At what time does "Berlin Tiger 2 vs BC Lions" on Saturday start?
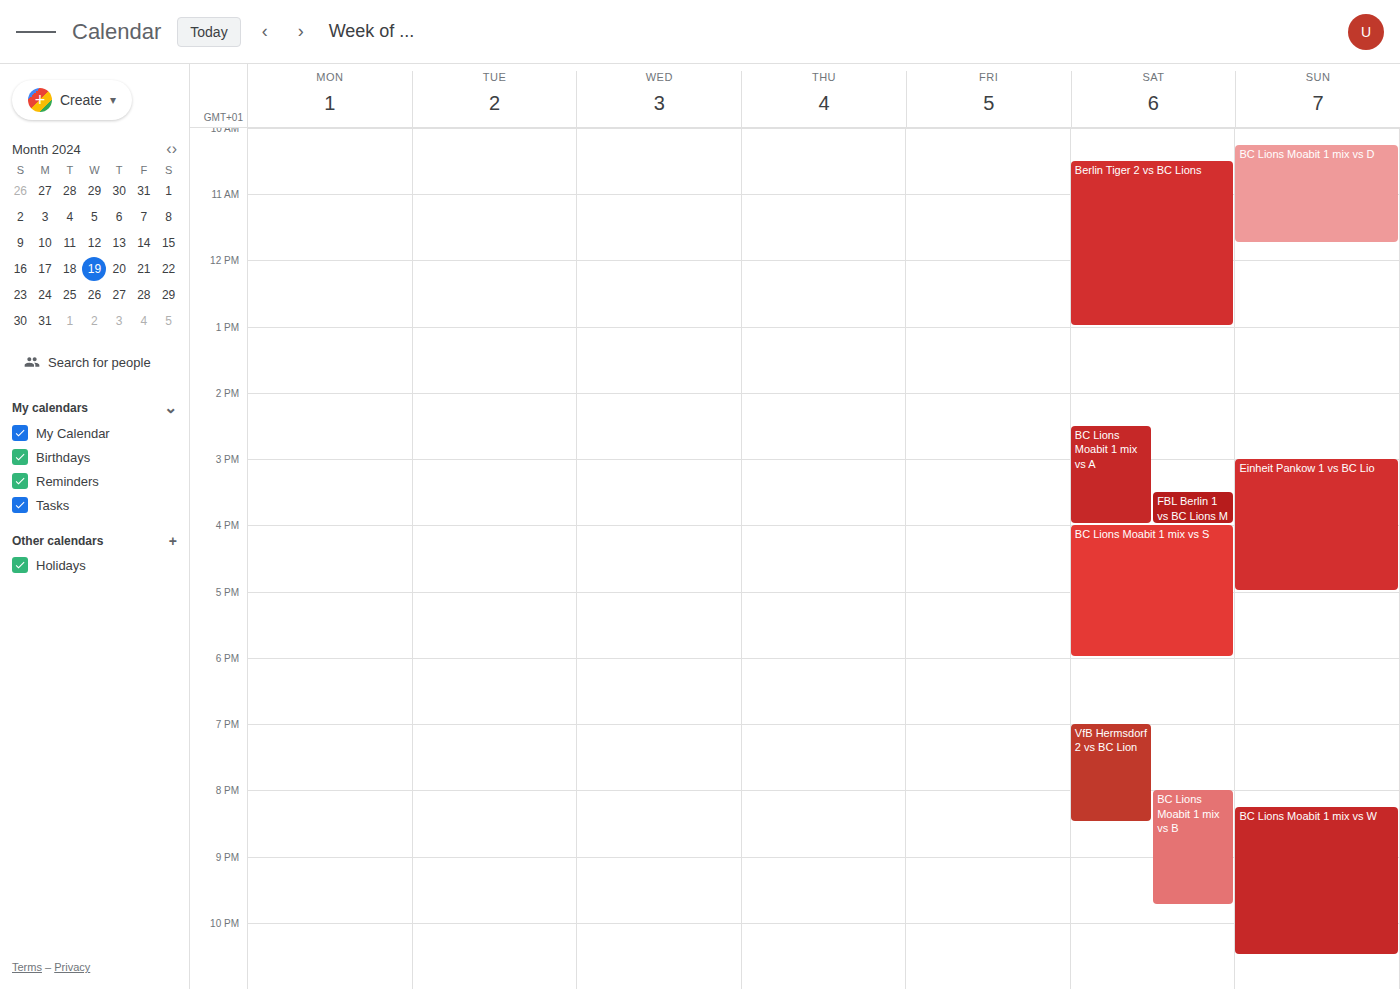
10:30 AM